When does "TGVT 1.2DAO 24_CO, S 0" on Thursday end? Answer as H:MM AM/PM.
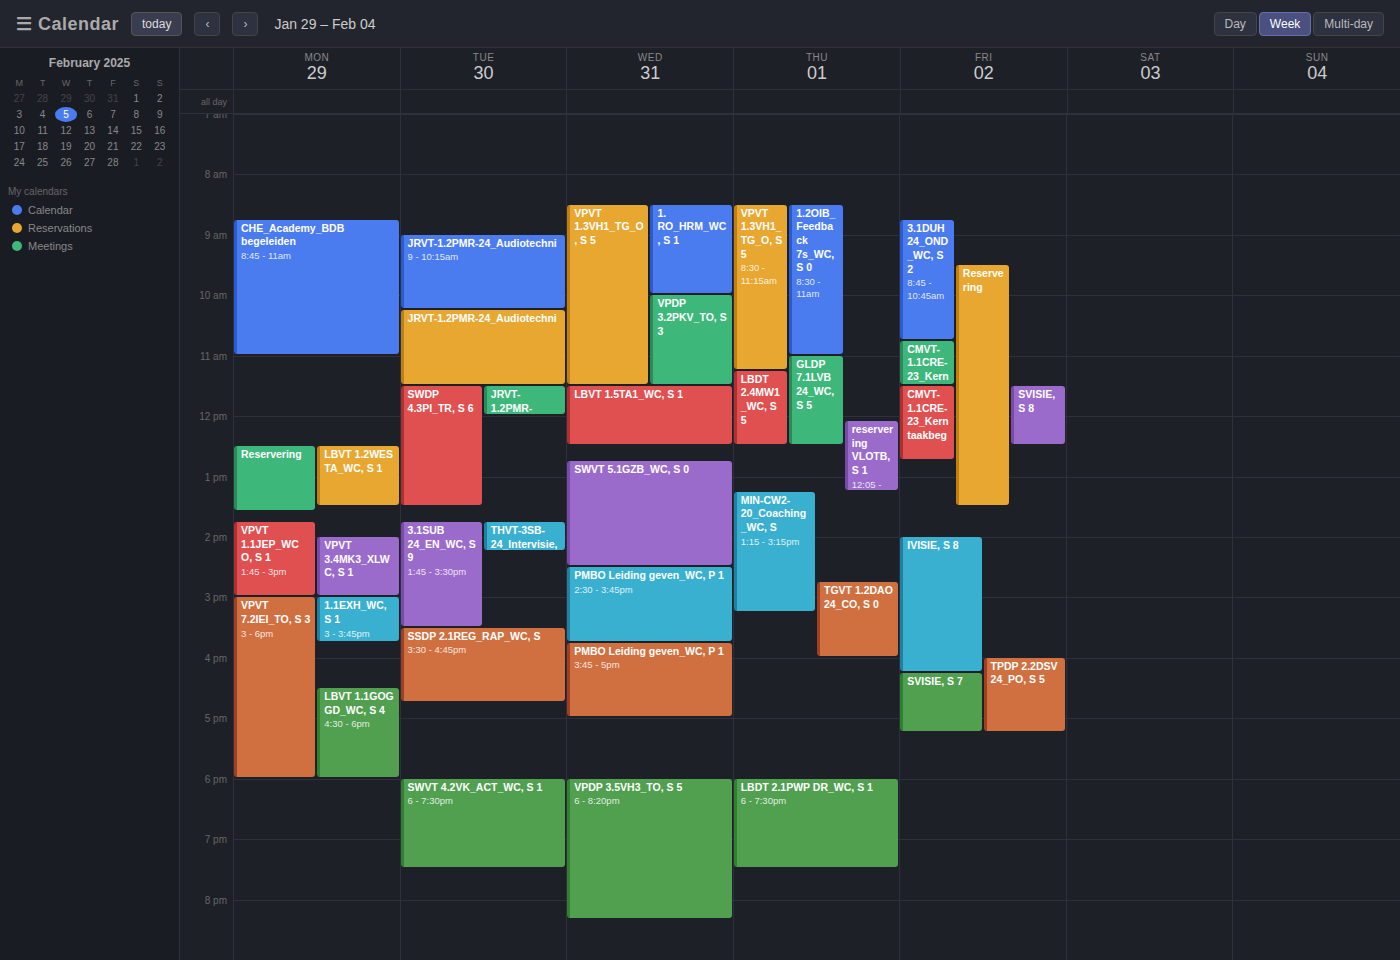
4:00 PM